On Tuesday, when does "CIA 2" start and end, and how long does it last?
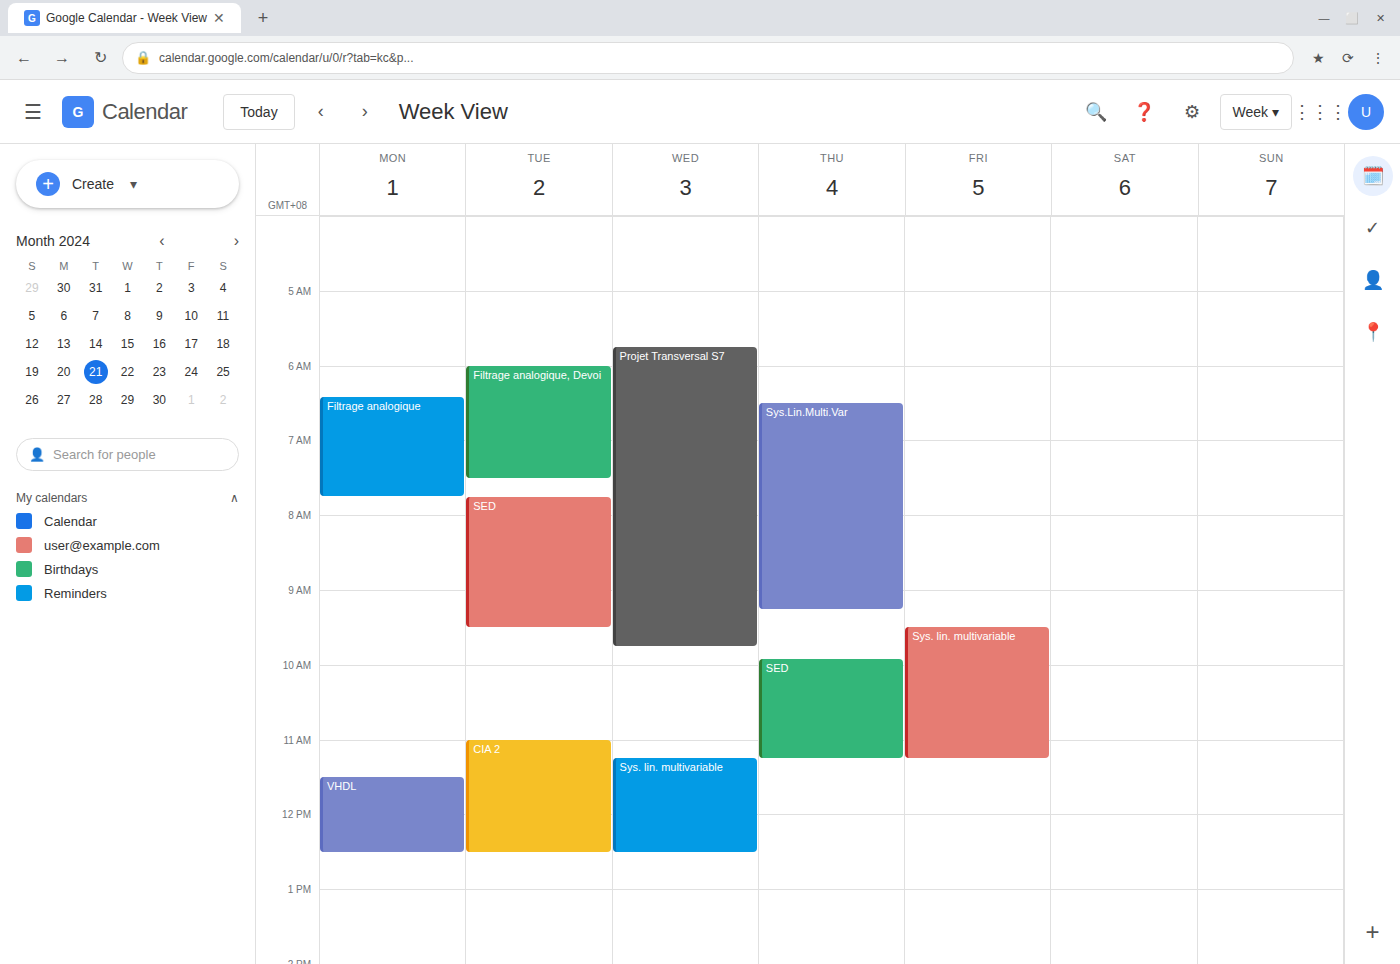
11:00 AM to 12:30 PM, 1 hour 30 minutes